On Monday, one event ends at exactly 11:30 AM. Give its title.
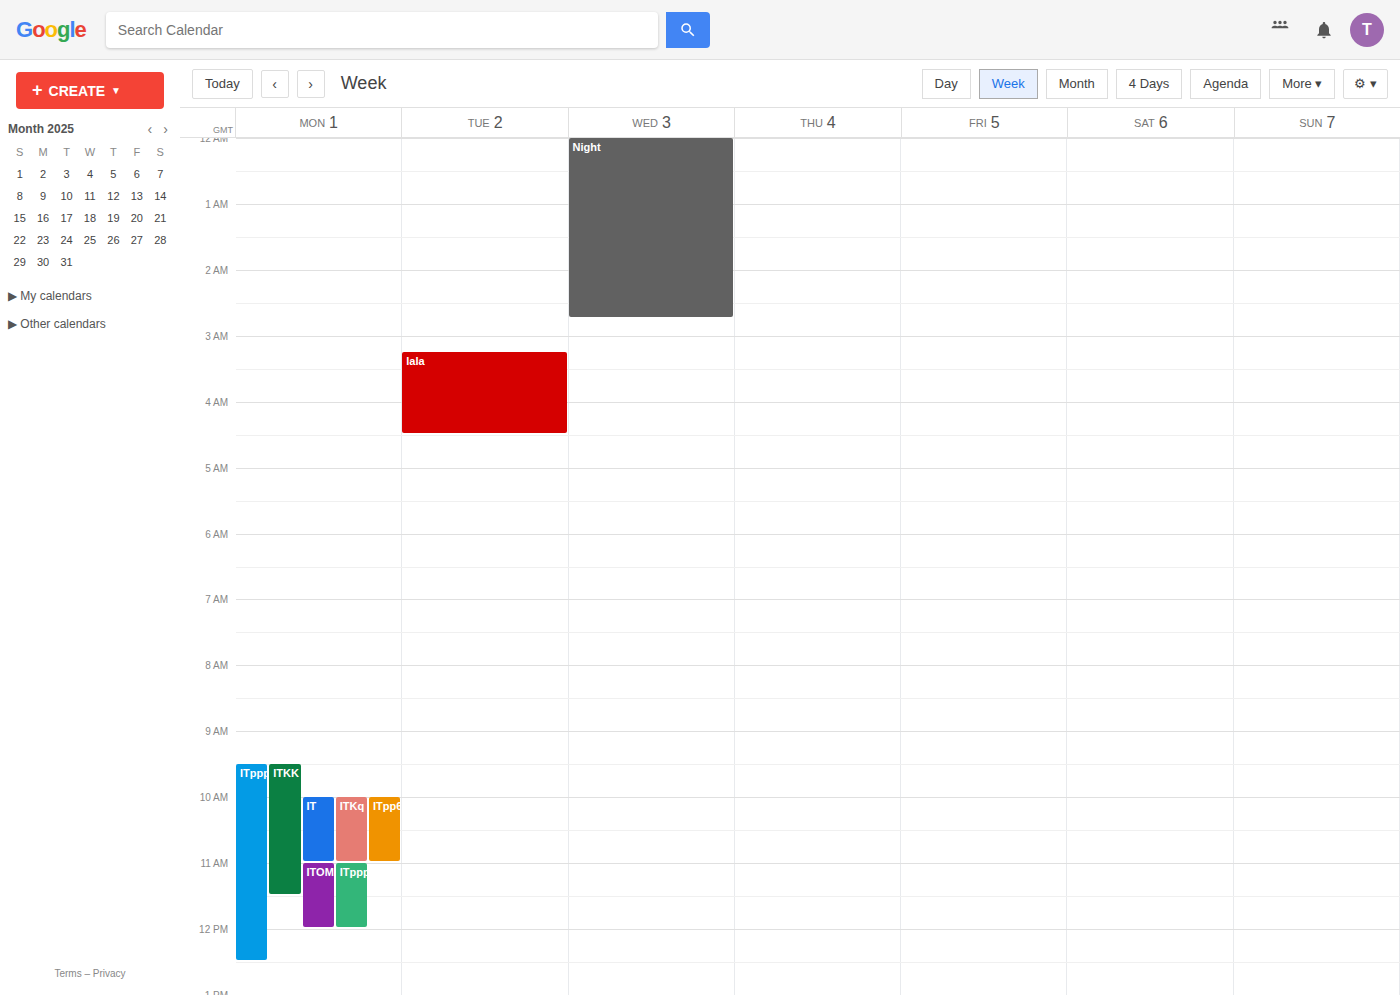
"ITKK"